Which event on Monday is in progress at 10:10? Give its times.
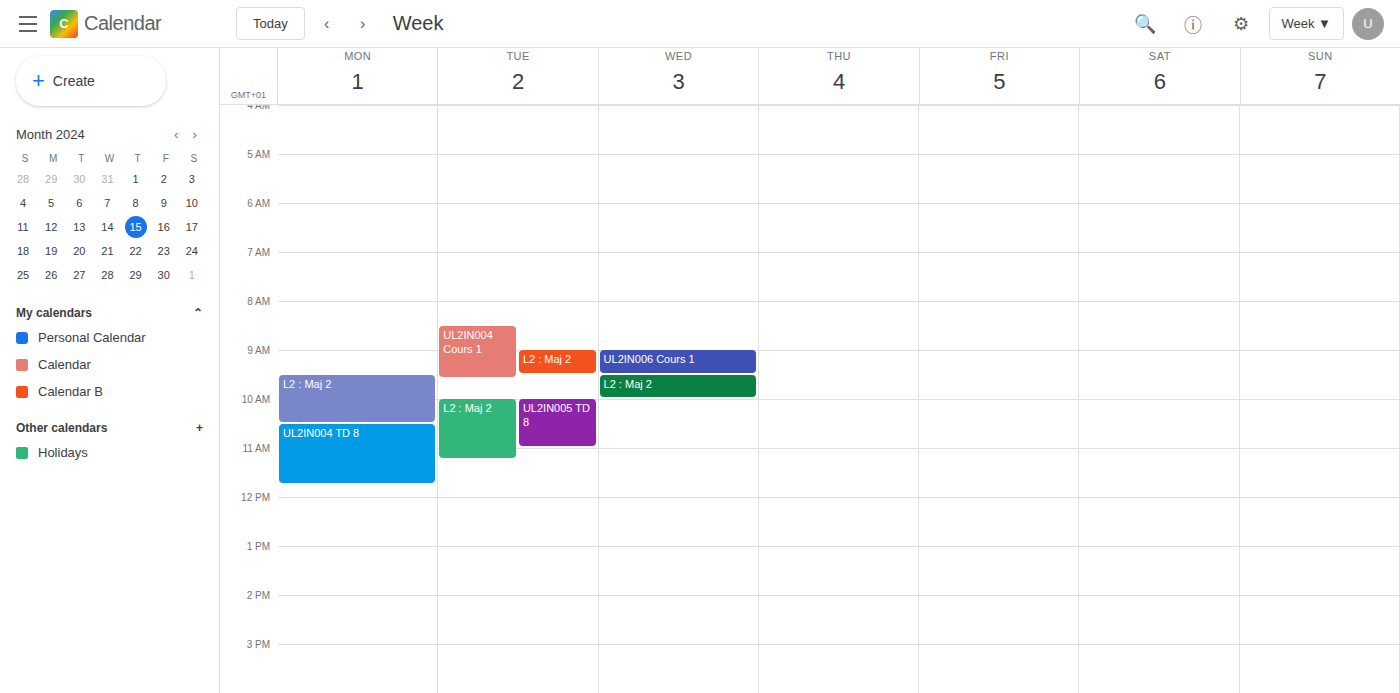
"L2 : Maj 2", 09:30 to 10:30